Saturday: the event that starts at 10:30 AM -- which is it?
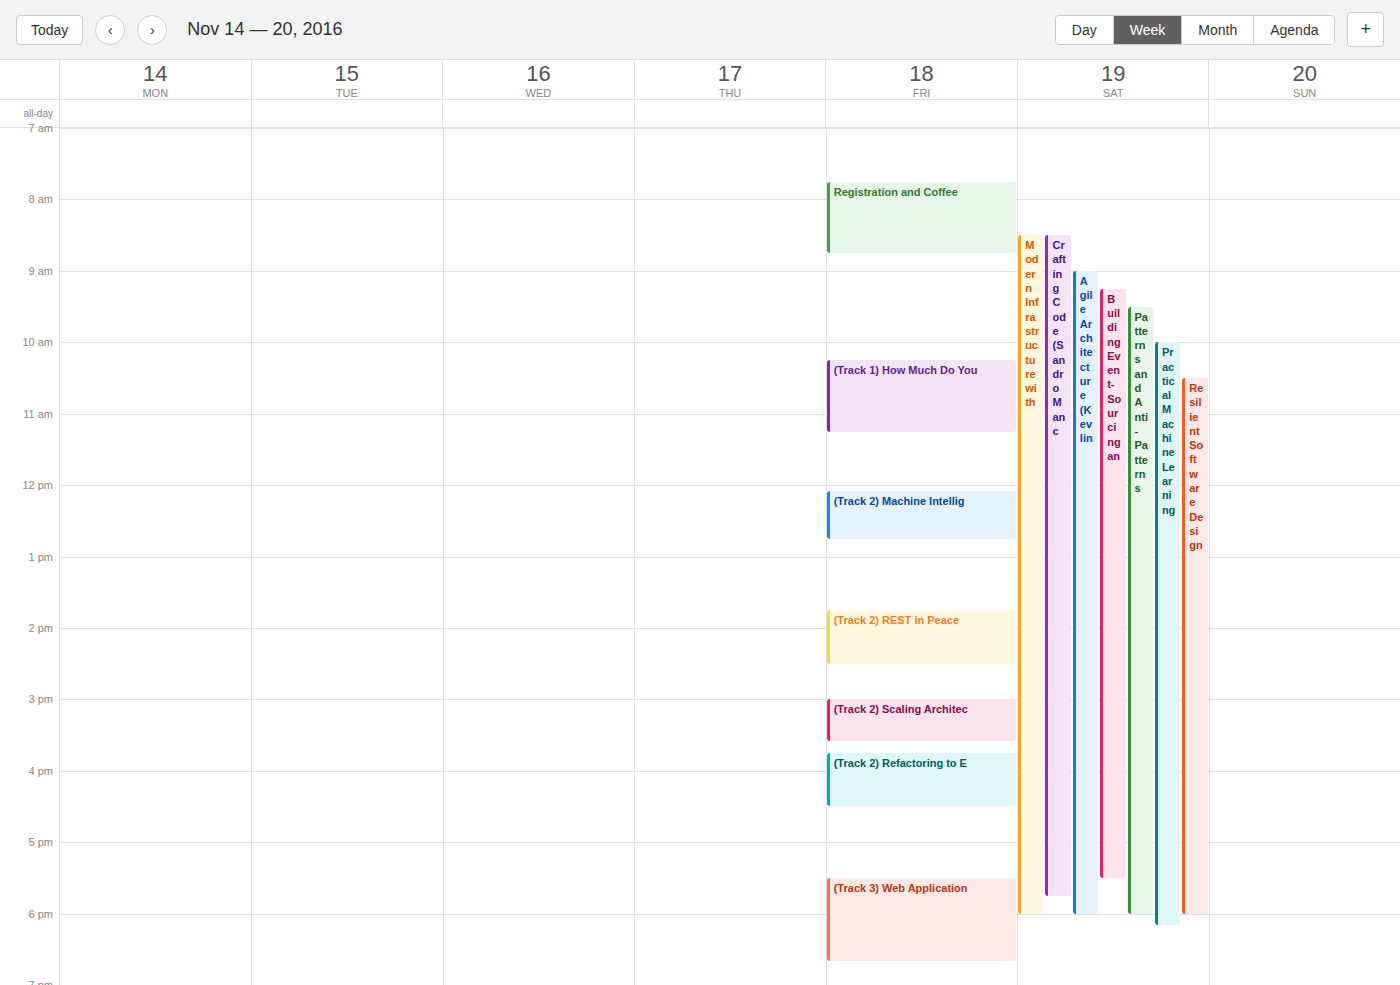
"Resilient Software Design"